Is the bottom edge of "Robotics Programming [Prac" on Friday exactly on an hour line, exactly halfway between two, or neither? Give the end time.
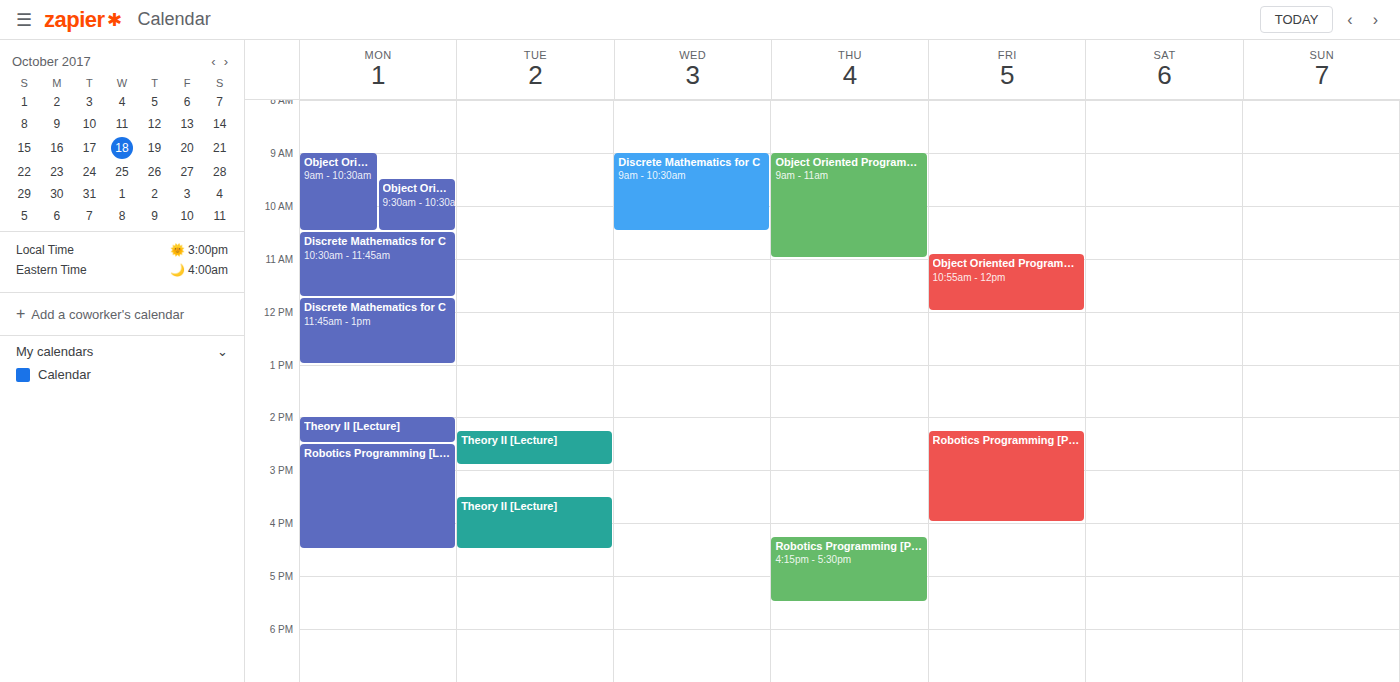
4:00 PM -- exactly on the 4 PM line.